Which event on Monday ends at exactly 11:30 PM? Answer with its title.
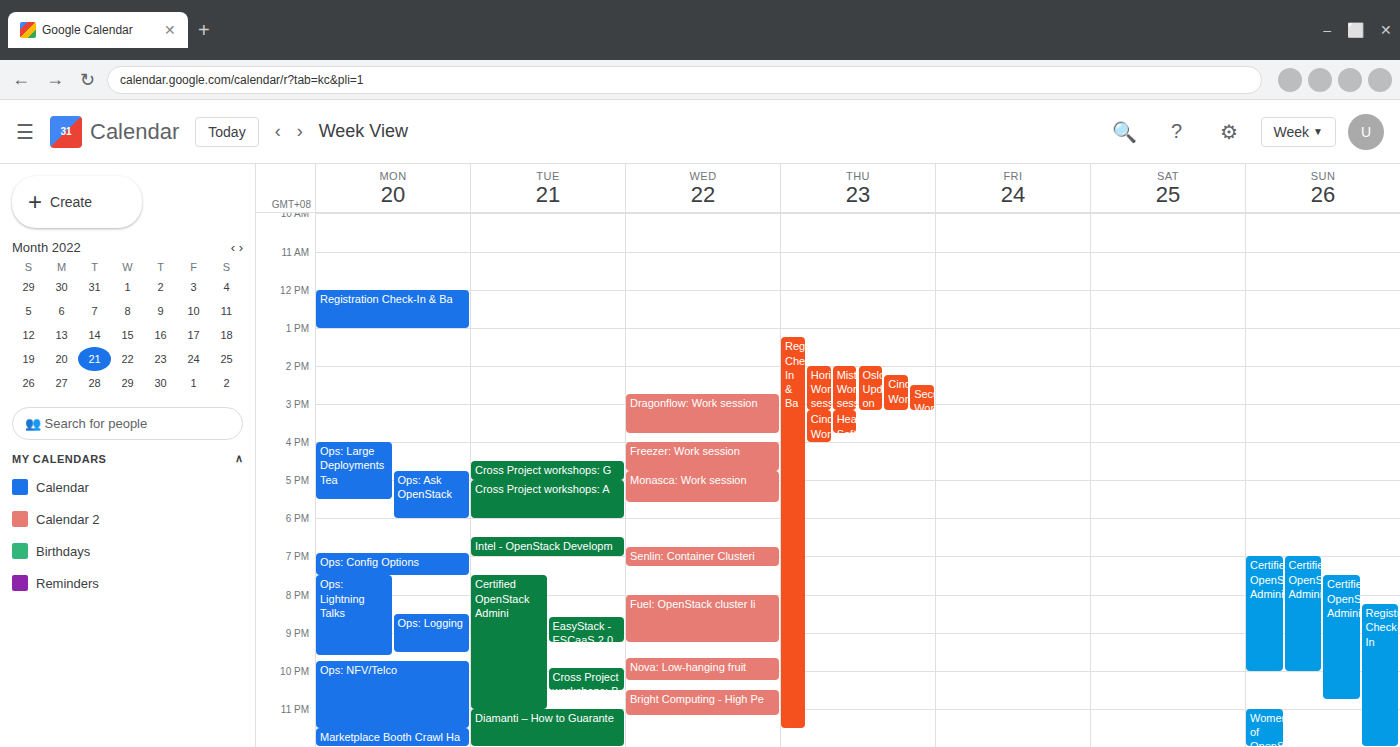
"Ops: NFV/Telco"